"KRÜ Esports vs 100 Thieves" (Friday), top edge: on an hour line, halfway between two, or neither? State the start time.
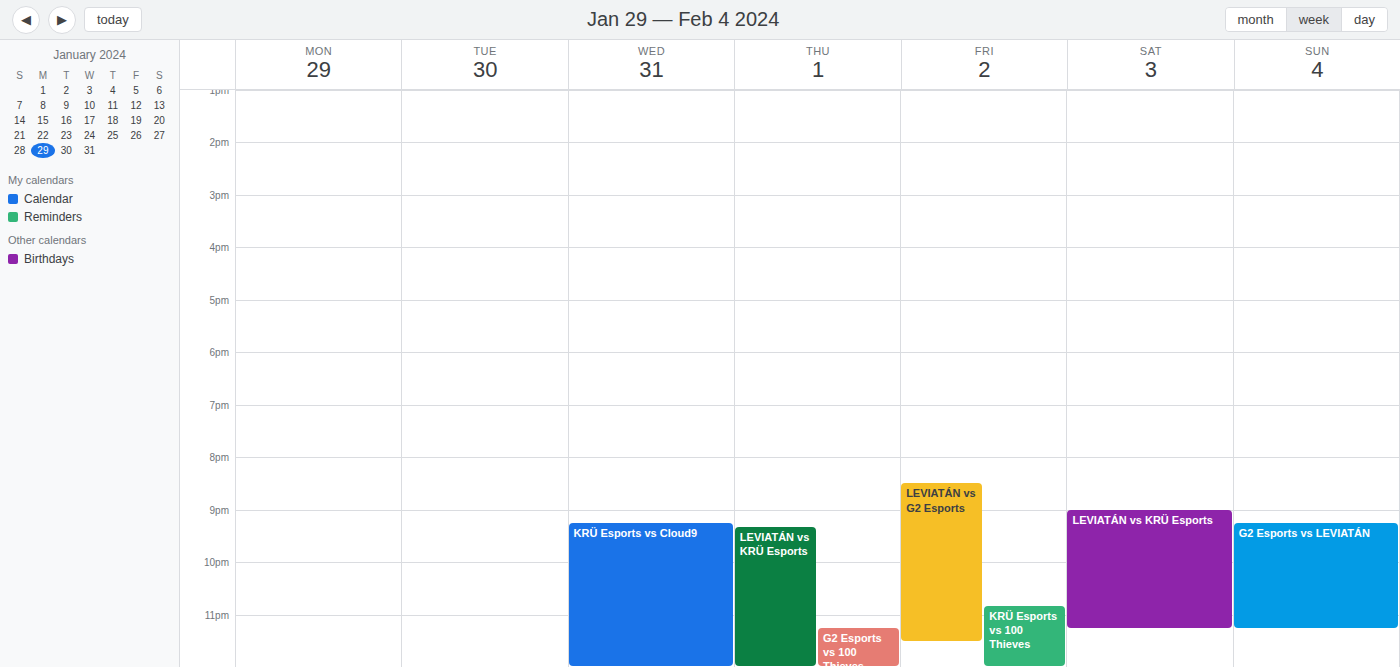
10:50 PM -- neither: 50 minutes below the 10 PM line and 10 minutes above the 11 PM line.